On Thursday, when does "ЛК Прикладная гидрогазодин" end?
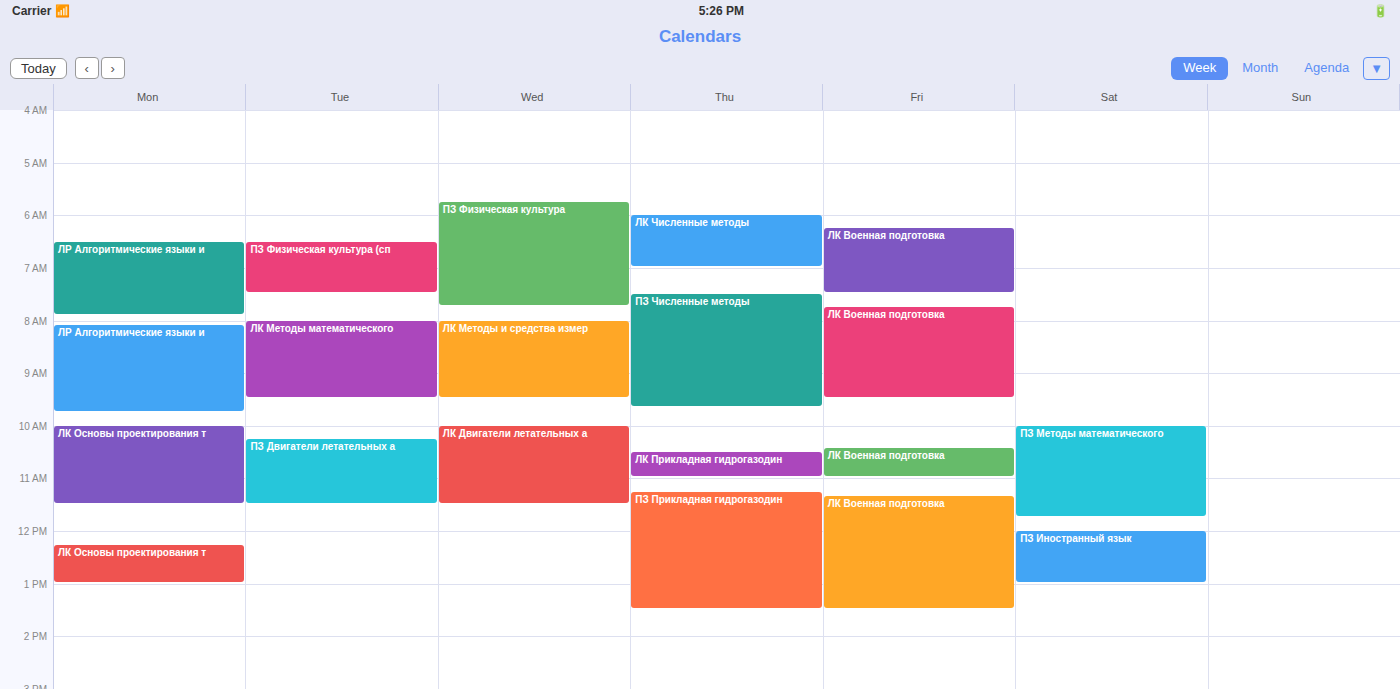
11:00 AM